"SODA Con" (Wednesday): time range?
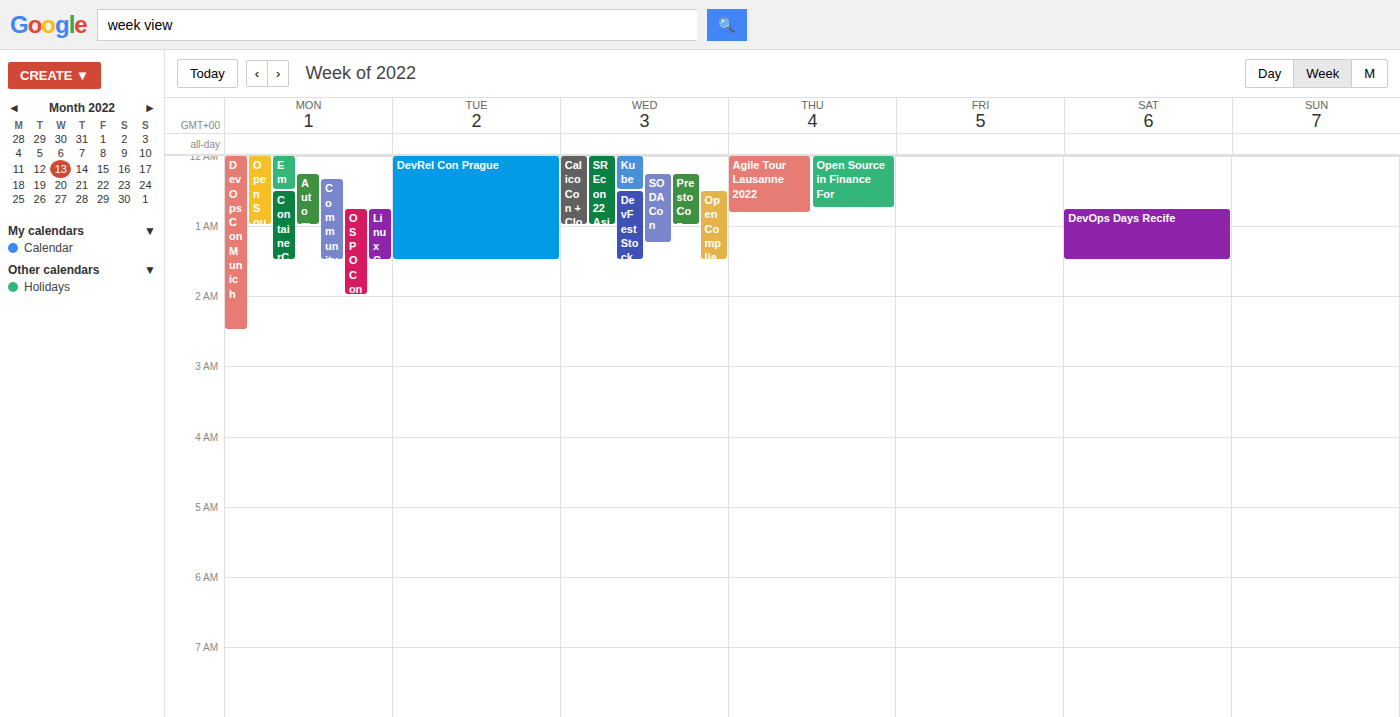
12:15 AM to 1:15 AM